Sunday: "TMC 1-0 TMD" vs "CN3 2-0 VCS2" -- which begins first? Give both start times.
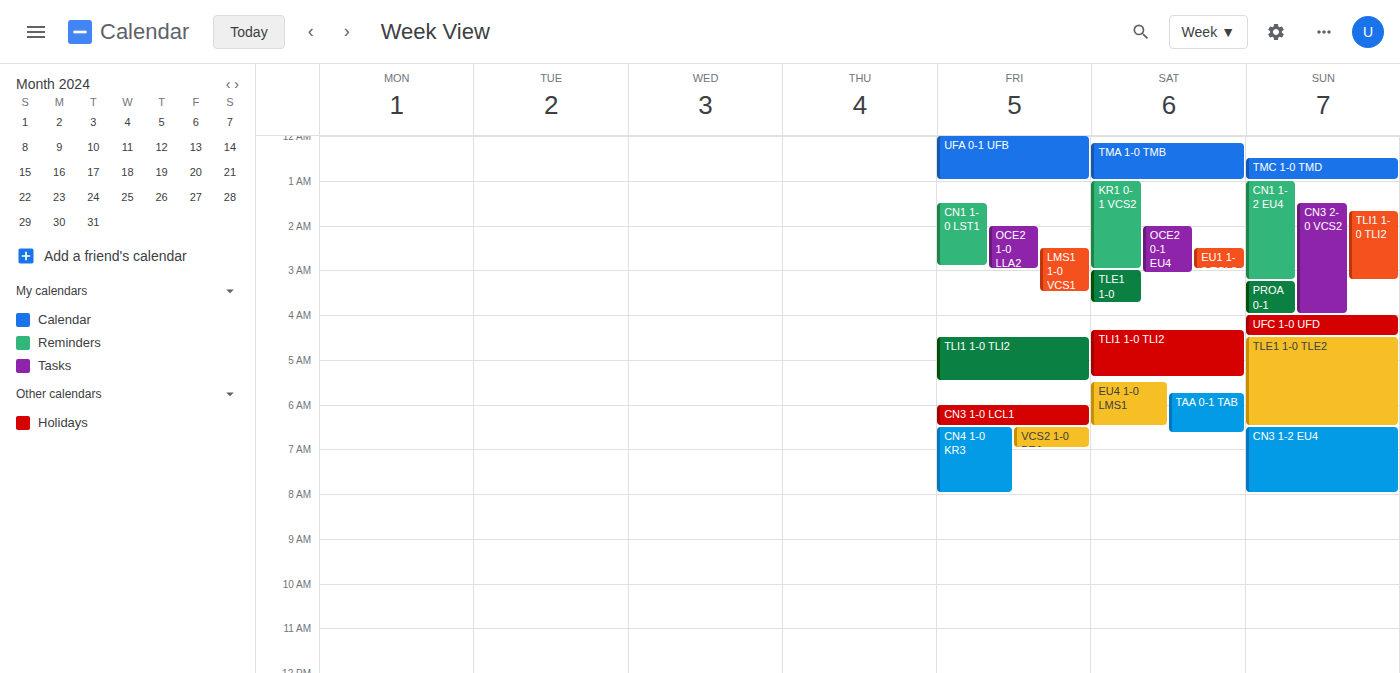
"TMC 1-0 TMD" 12:30 AM; "CN3 2-0 VCS2" 1:30 AM.